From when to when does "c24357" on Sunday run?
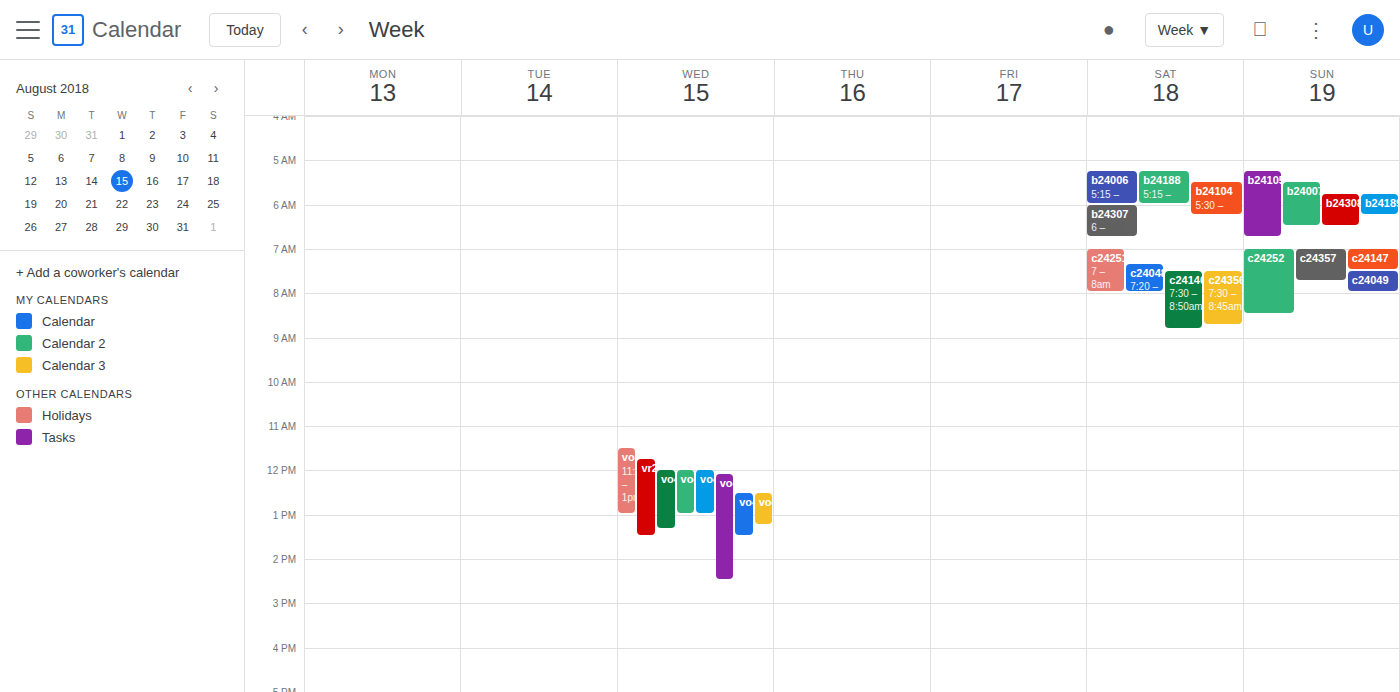
7:00 AM to 7:45 AM